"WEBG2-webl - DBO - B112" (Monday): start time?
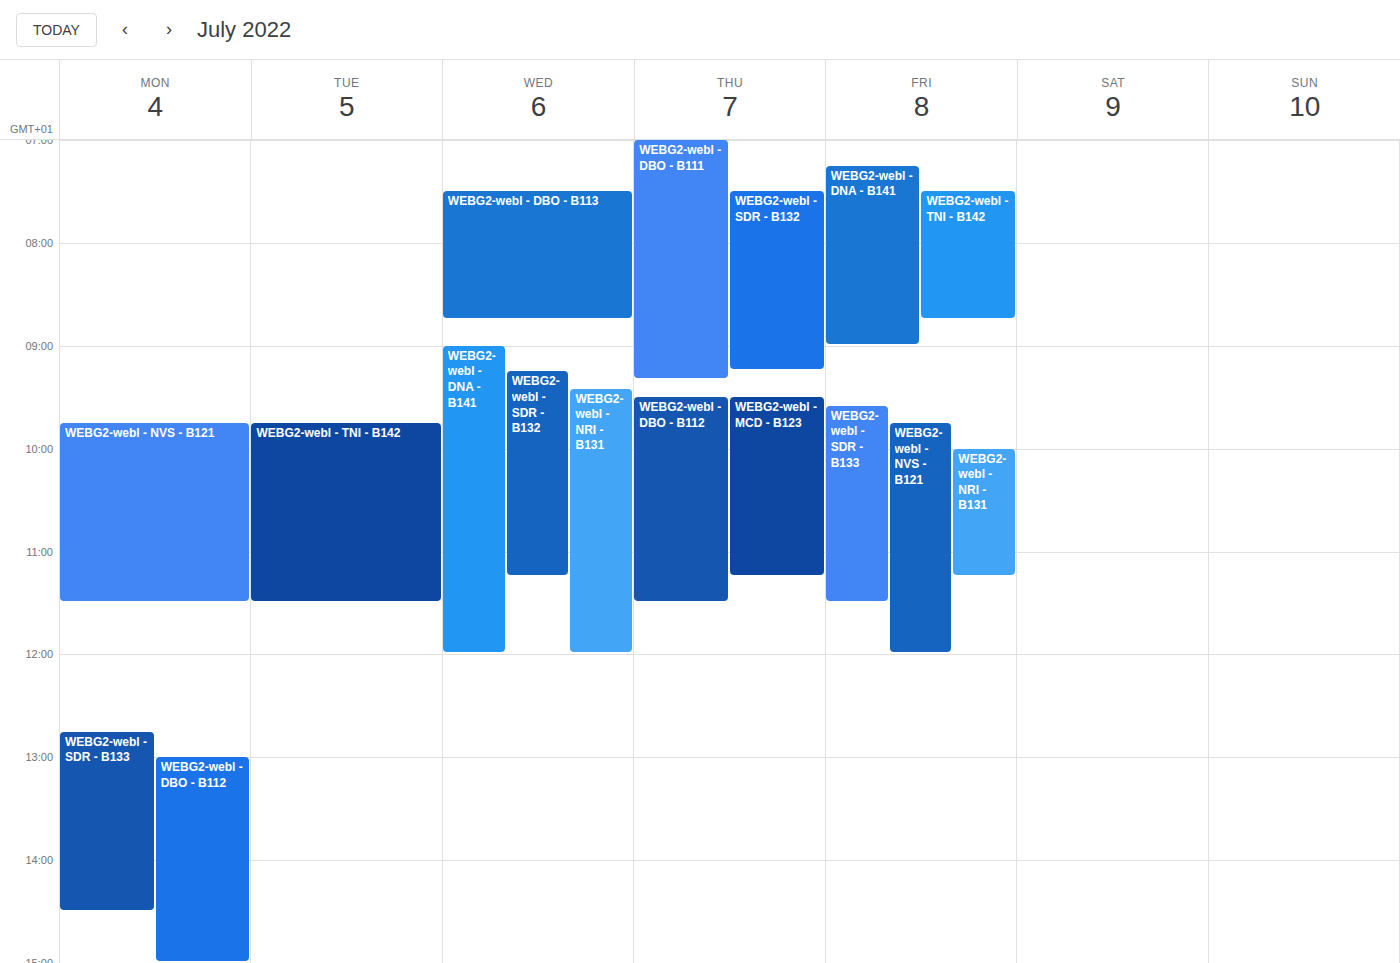
1:00 PM